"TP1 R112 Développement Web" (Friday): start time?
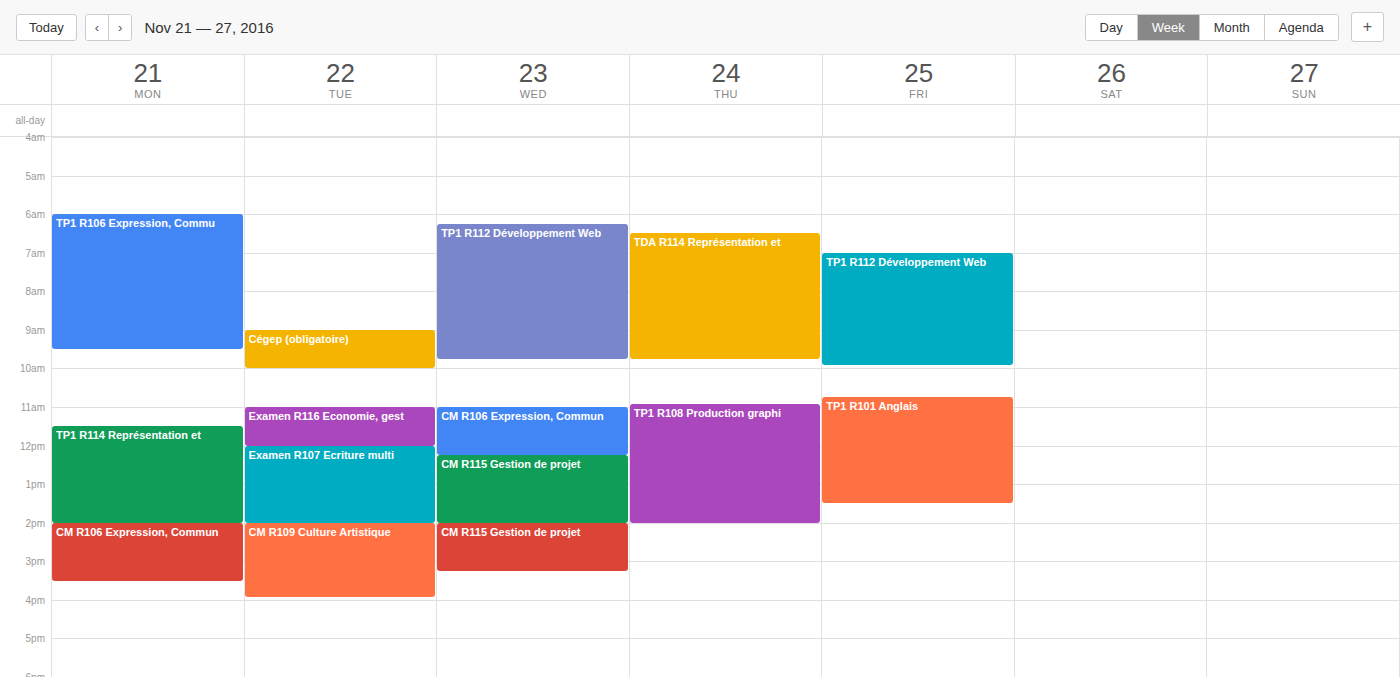
7:00 AM